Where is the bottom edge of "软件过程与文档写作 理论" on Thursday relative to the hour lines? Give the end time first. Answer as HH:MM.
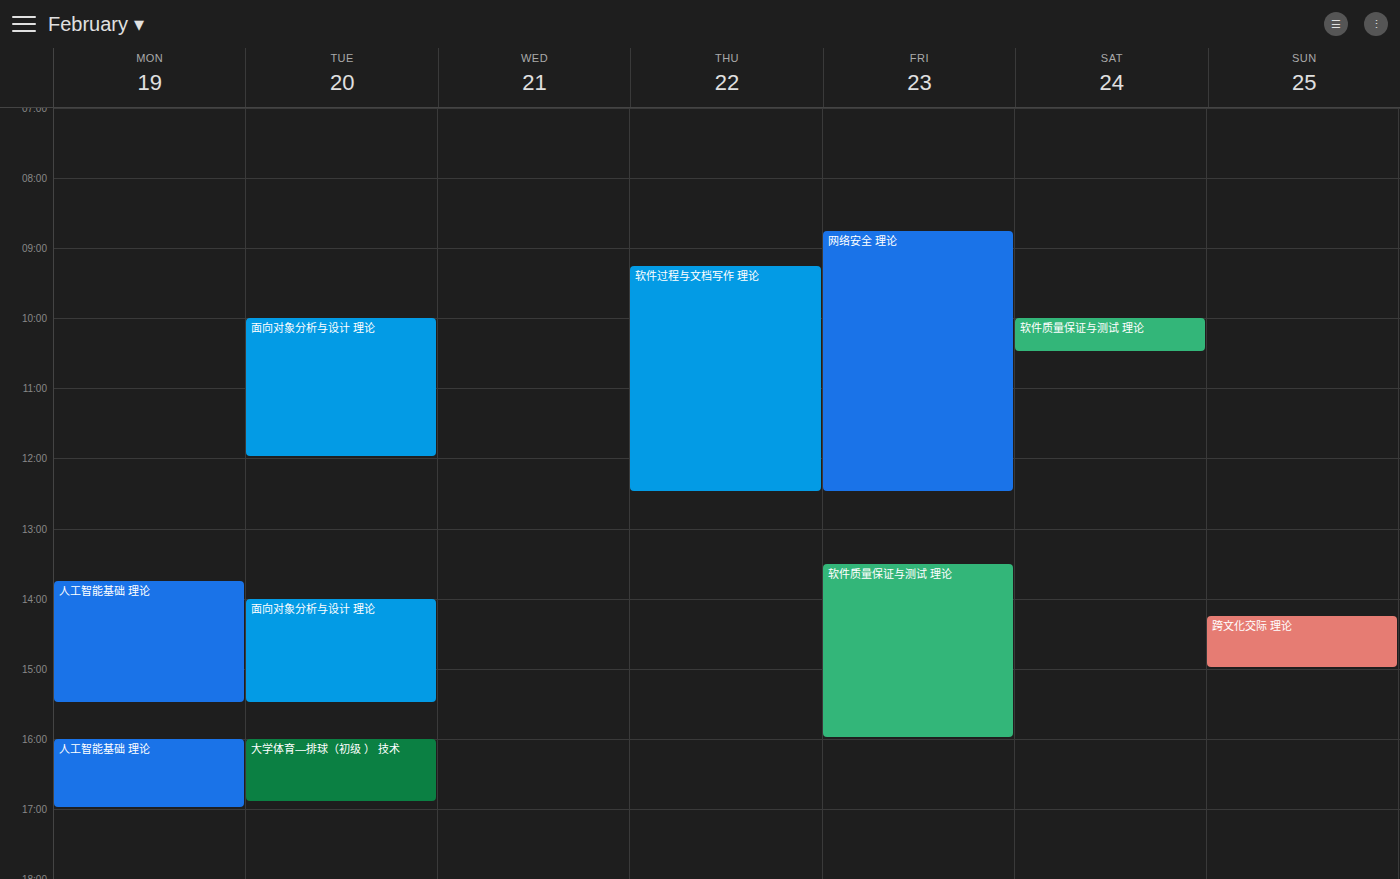
12:30 -- halfway between the 12:00 and 13:00 lines.